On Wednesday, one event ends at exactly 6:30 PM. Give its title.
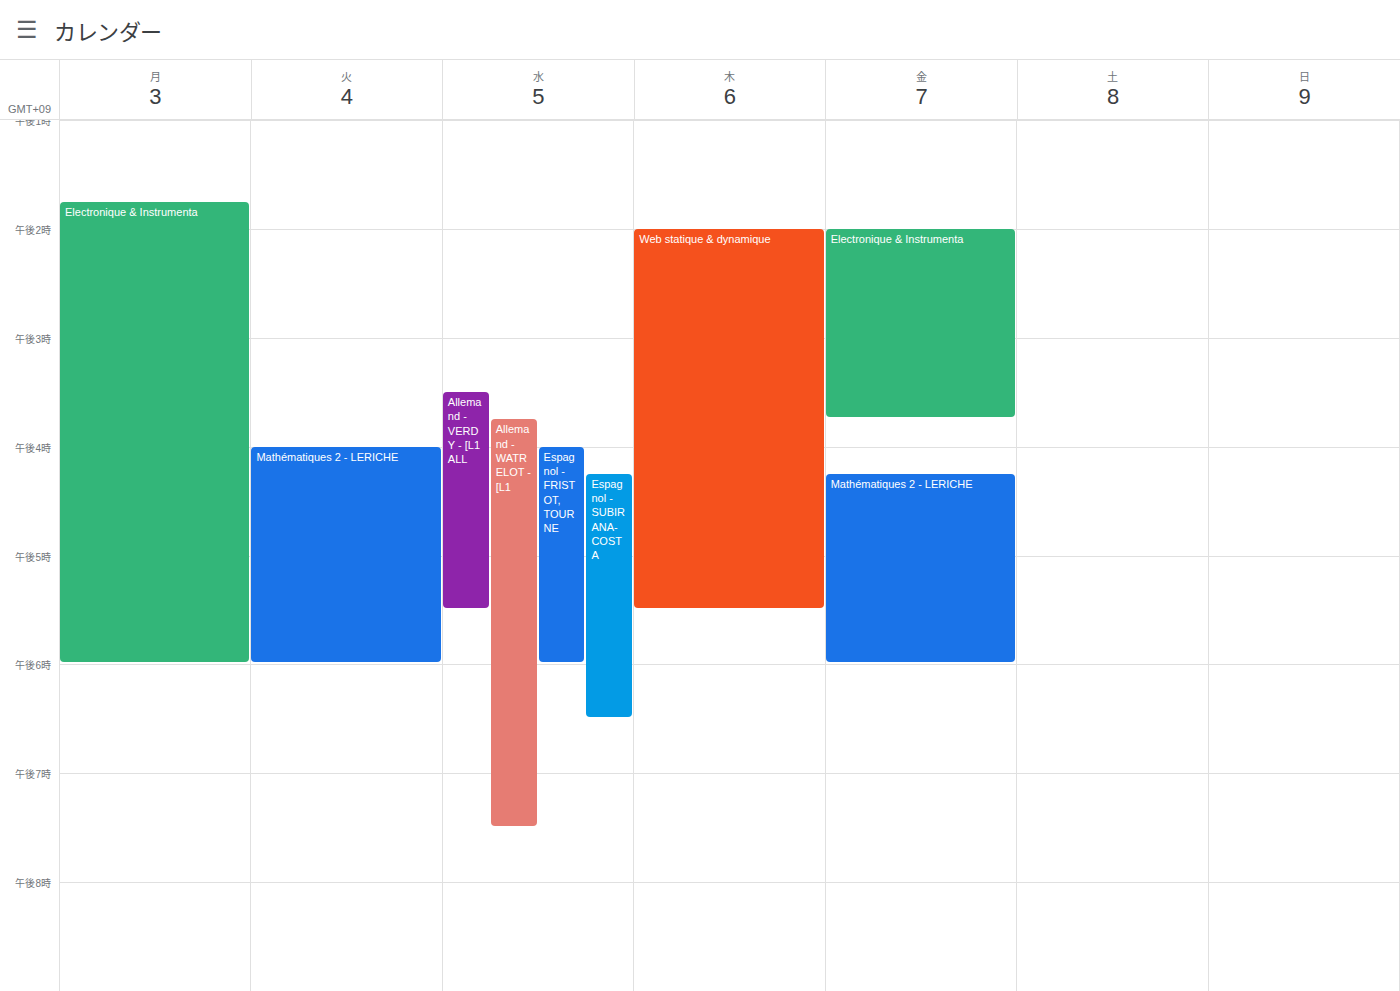
"Espagnol - SUBIRANA-COSTA"